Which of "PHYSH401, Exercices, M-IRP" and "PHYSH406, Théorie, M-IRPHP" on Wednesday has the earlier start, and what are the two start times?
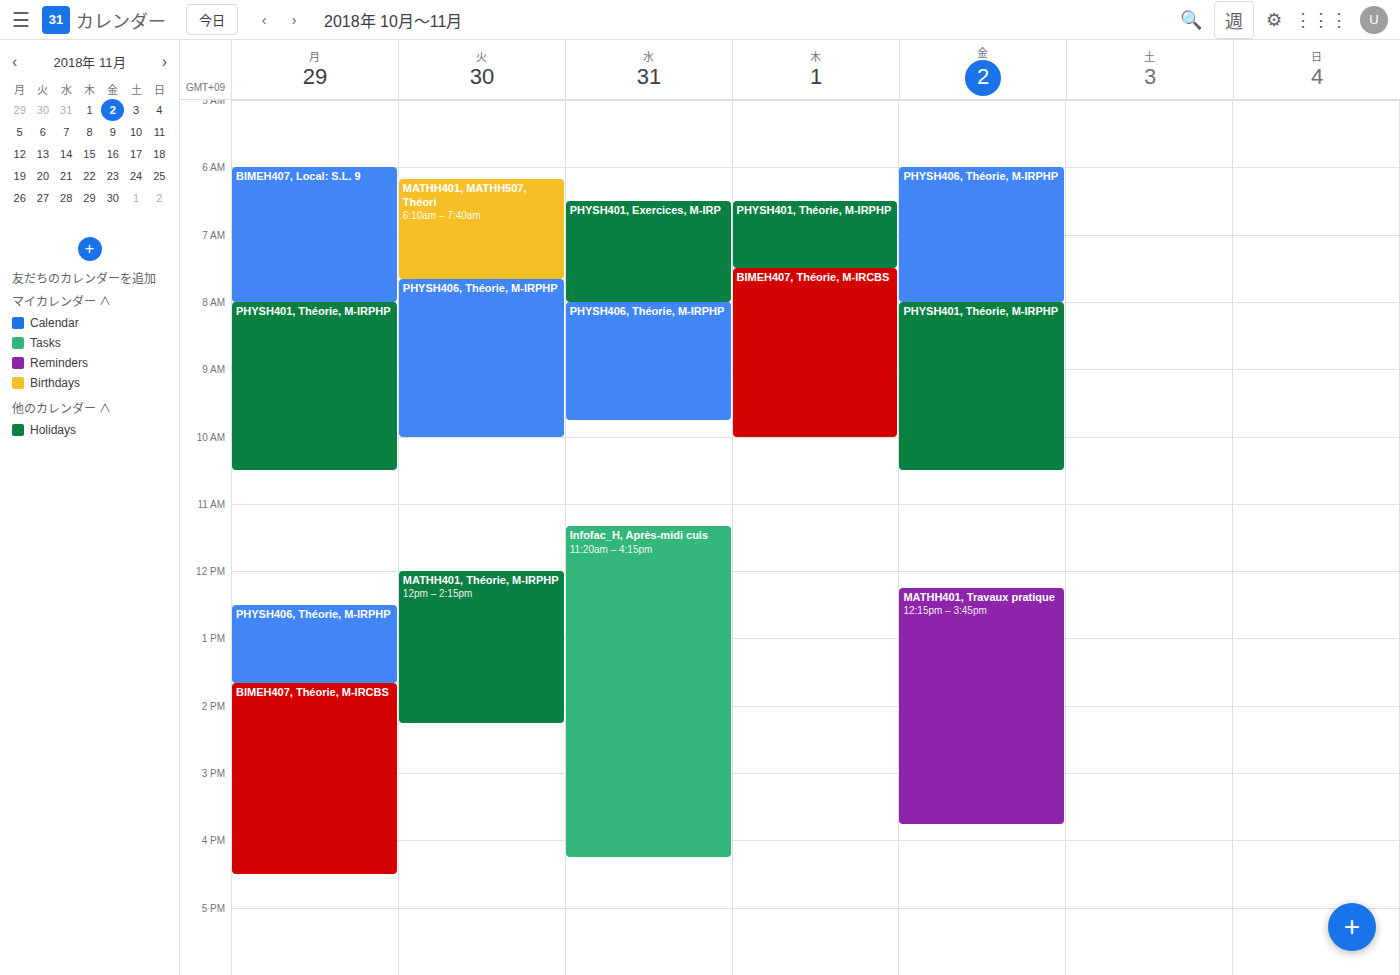
"PHYSH401, Exercices, M-IRP" 6:30 AM; "PHYSH406, Théorie, M-IRPHP" 8:00 AM.